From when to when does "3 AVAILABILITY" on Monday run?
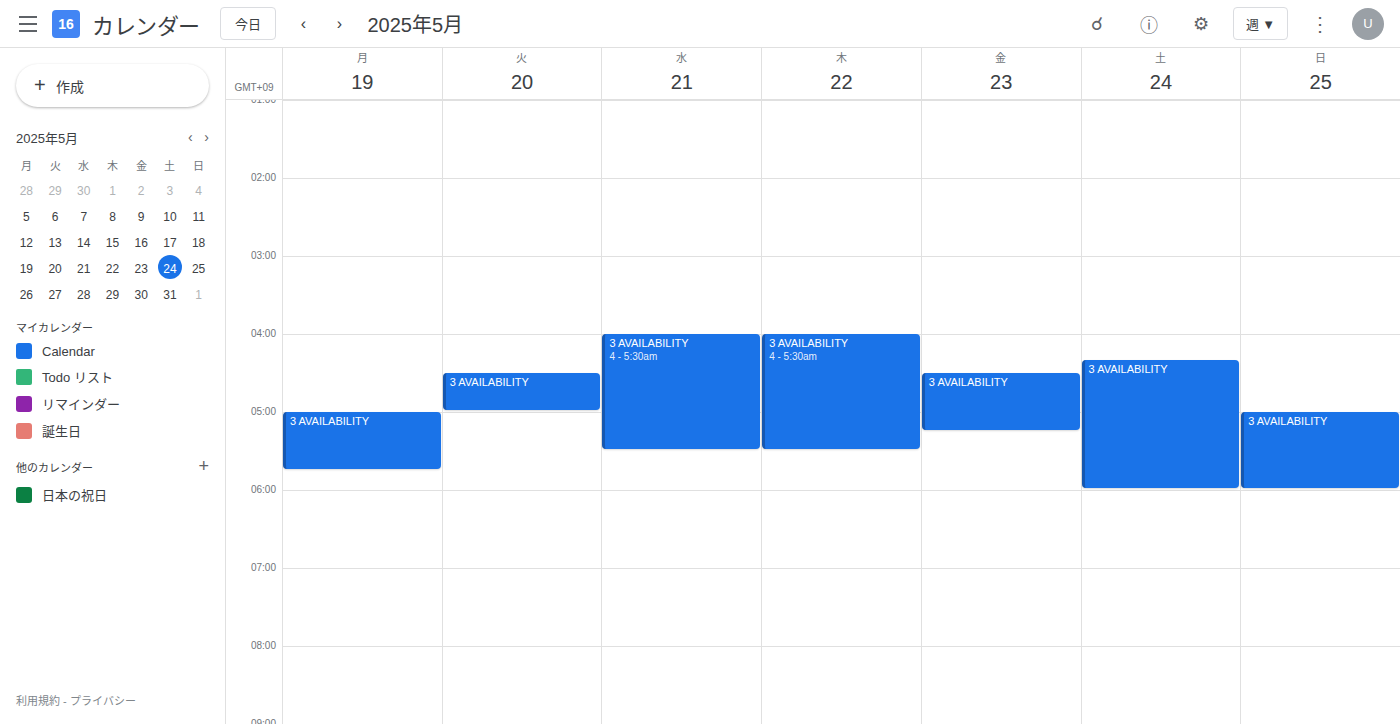
5:00 AM to 5:45 AM